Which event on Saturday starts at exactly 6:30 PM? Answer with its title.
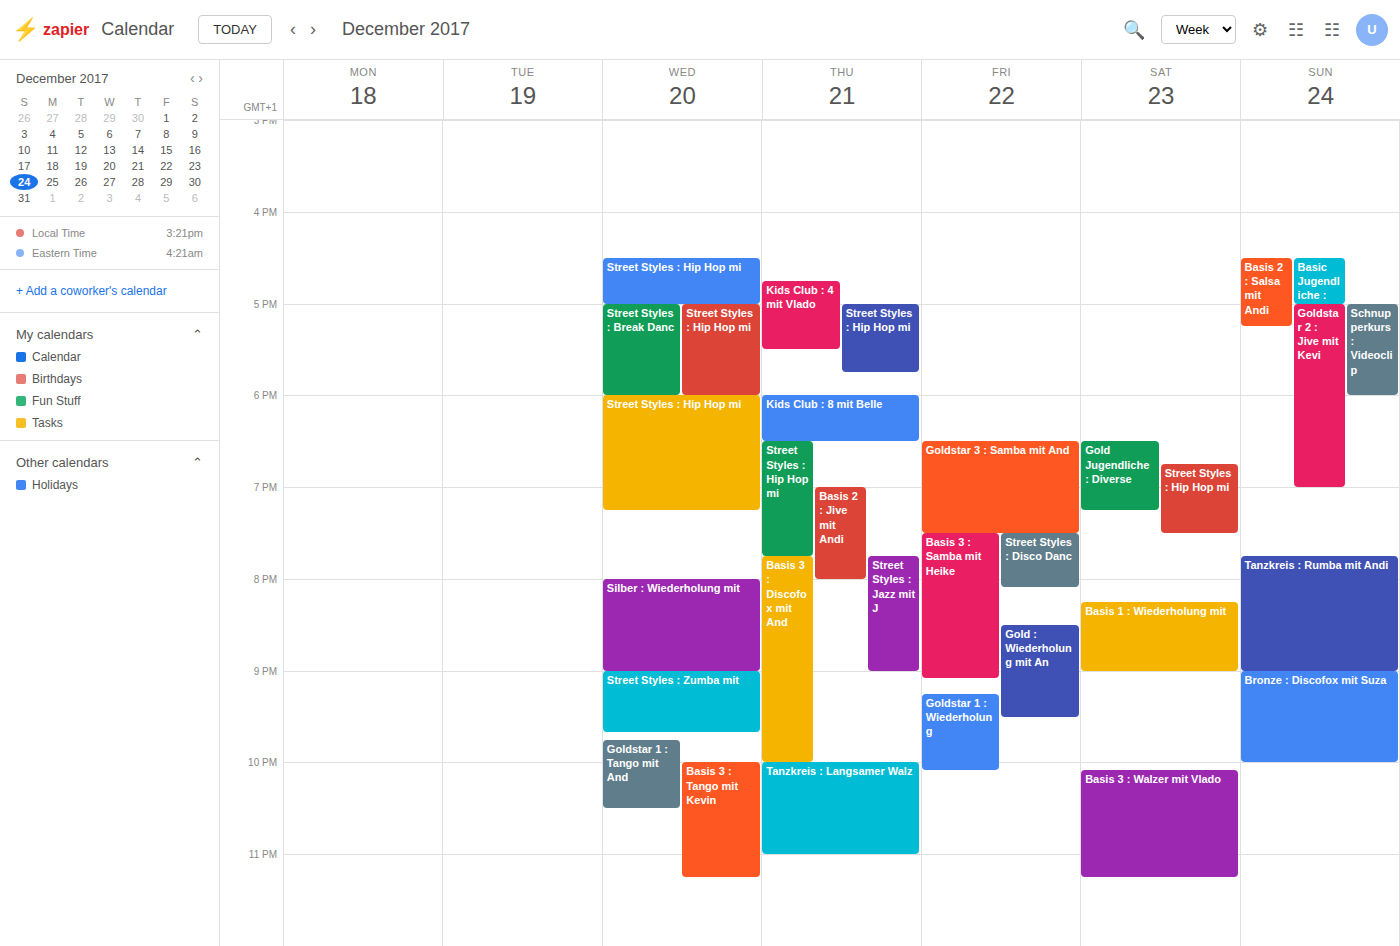
"Gold Jugendliche : Diverse"